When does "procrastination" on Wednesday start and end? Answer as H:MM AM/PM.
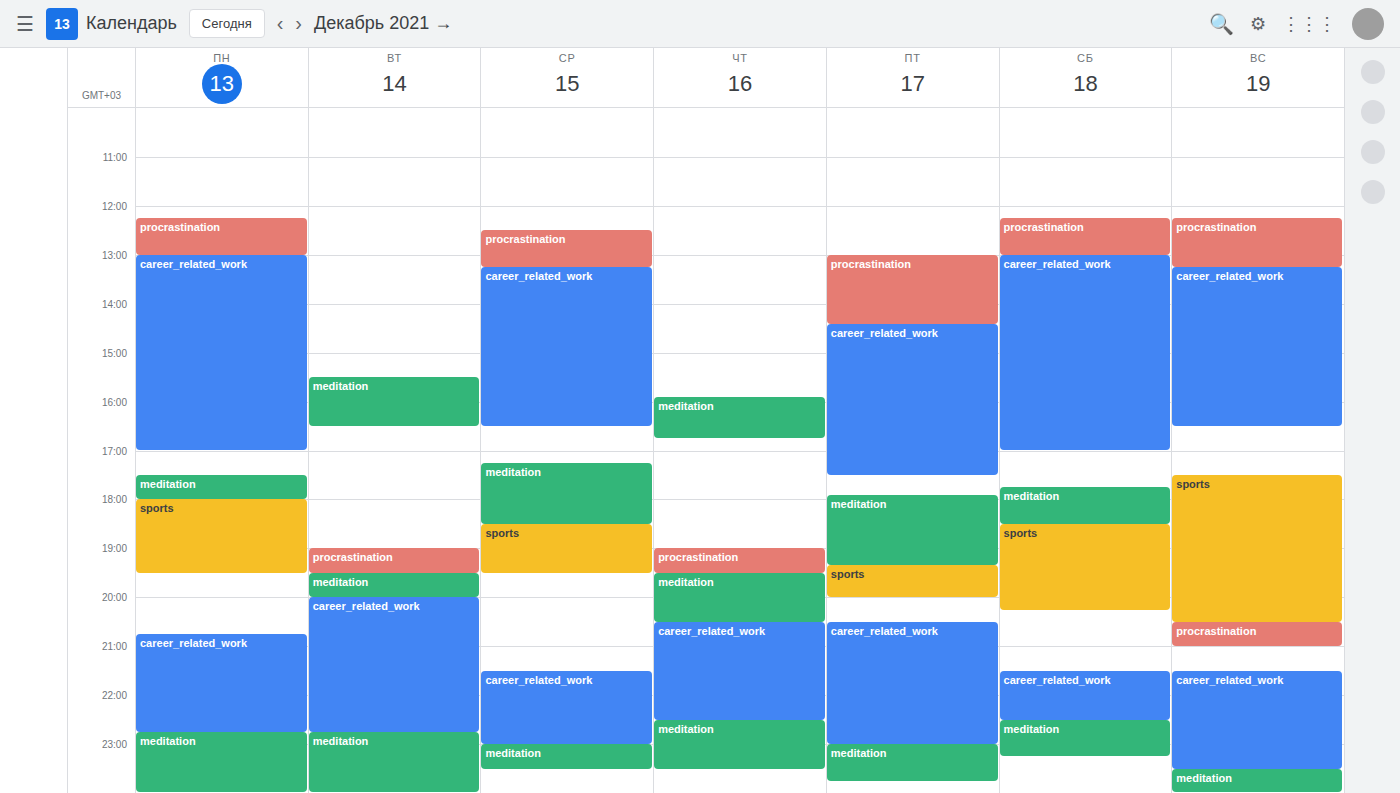
12:30 PM to 1:15 PM